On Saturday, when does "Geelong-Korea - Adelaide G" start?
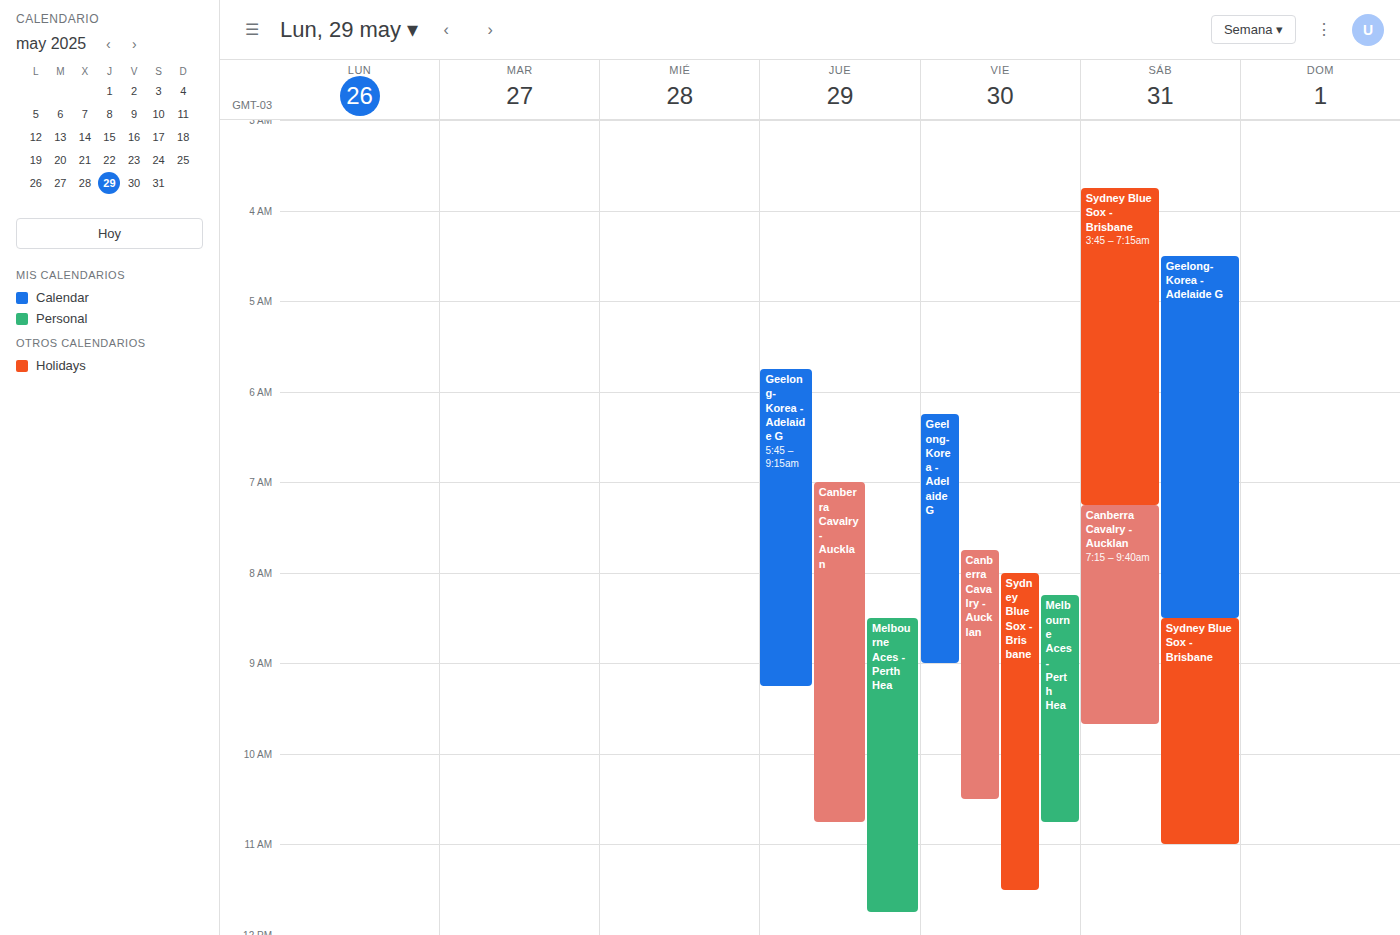
4:30 AM